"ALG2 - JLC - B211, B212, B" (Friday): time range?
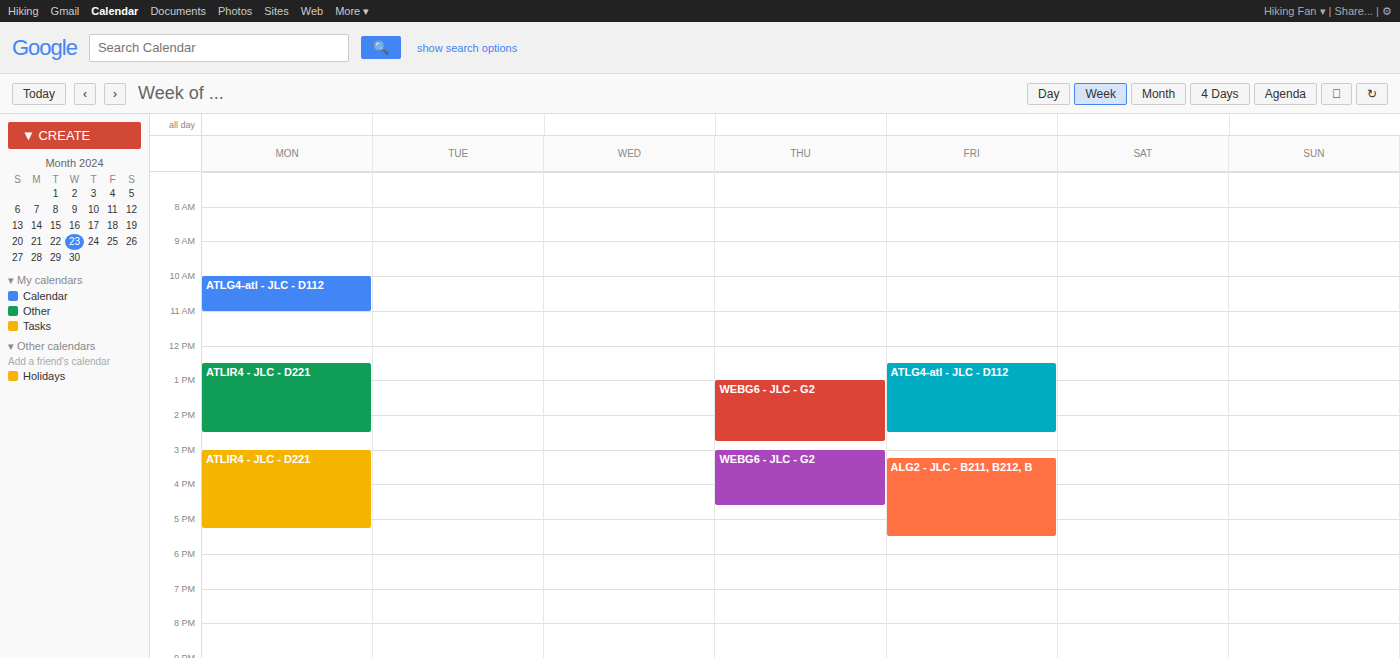
3:15 PM to 5:30 PM